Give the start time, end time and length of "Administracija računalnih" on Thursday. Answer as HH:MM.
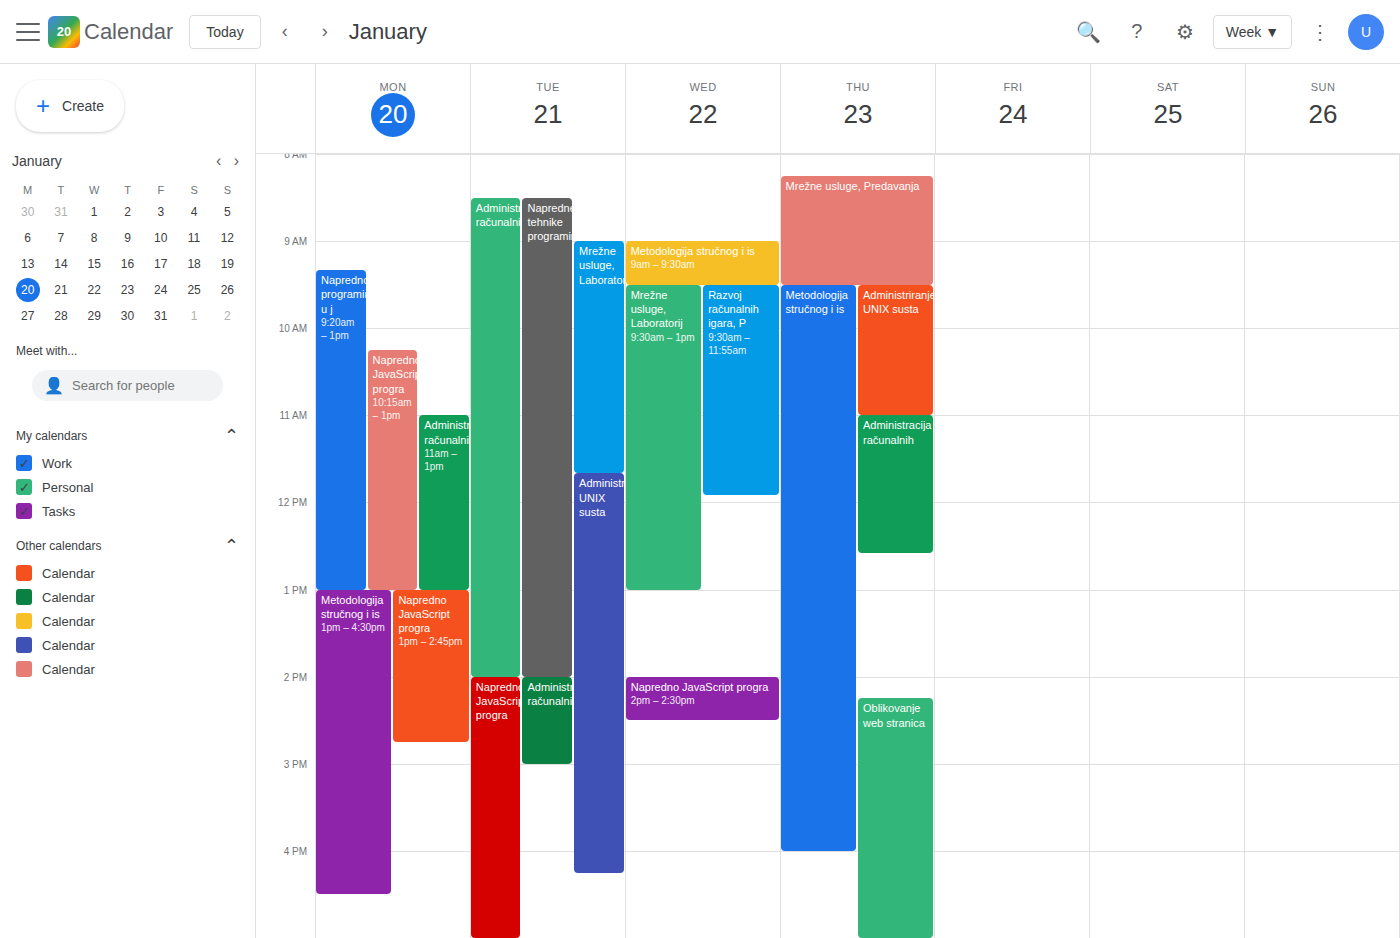
11:00 to 12:35, 1 hour 35 minutes